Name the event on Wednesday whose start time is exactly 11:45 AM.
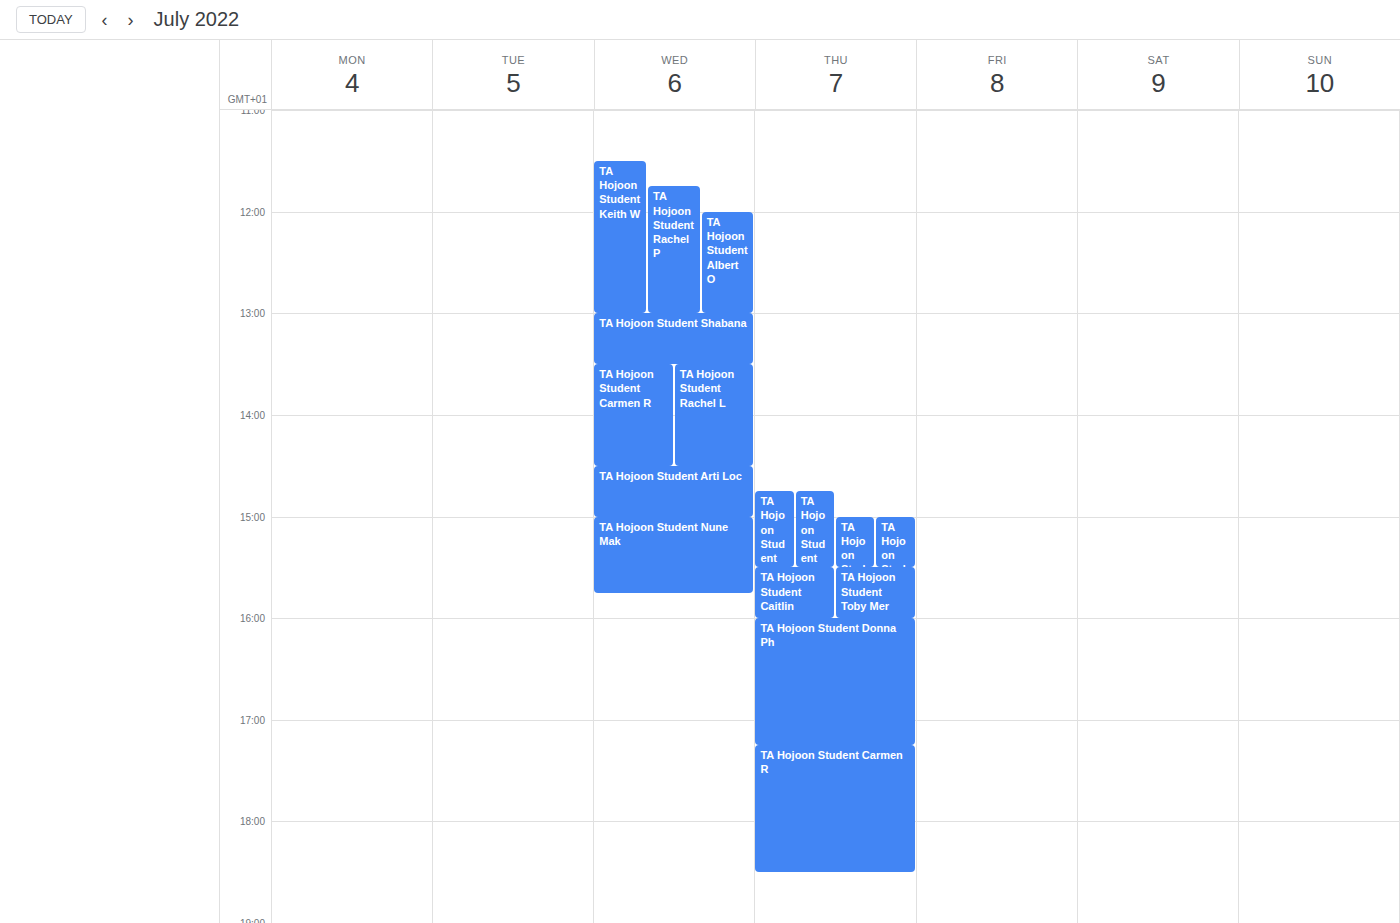
"TA Hojoon Student Rachel P"